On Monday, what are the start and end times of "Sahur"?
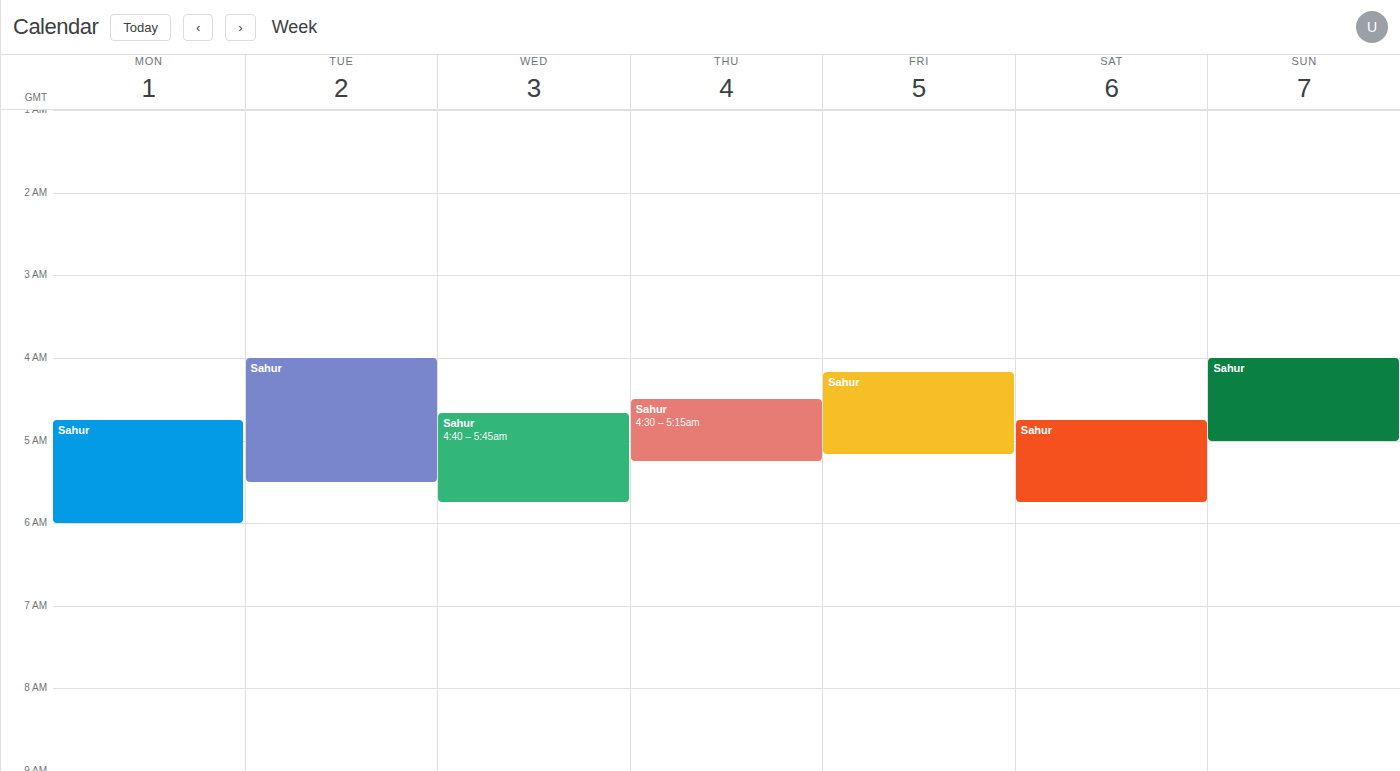
4:45 AM to 6:00 AM